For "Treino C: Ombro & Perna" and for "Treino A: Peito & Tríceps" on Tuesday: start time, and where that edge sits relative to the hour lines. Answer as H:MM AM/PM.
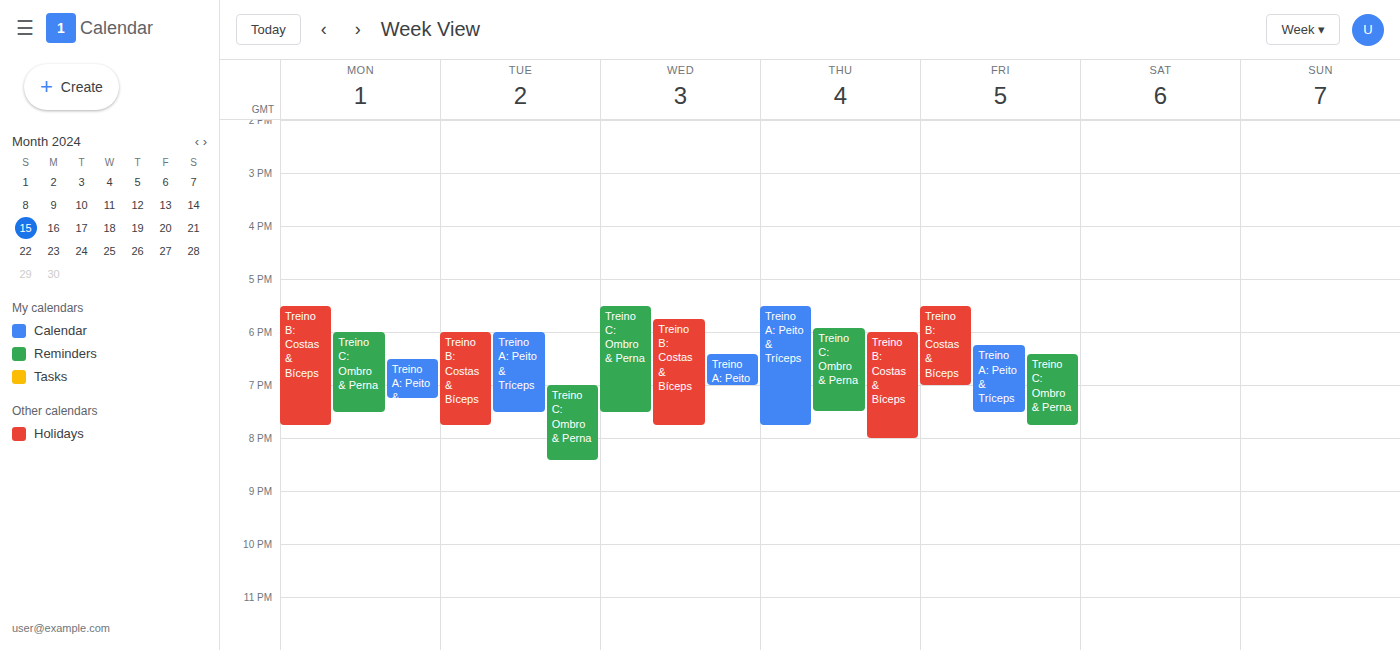
"Treino C: Ombro & Perna": 7:00 PM, exactly on the 7 PM line. "Treino A: Peito & Tríceps": 6:00 PM, exactly on the 6 PM line.